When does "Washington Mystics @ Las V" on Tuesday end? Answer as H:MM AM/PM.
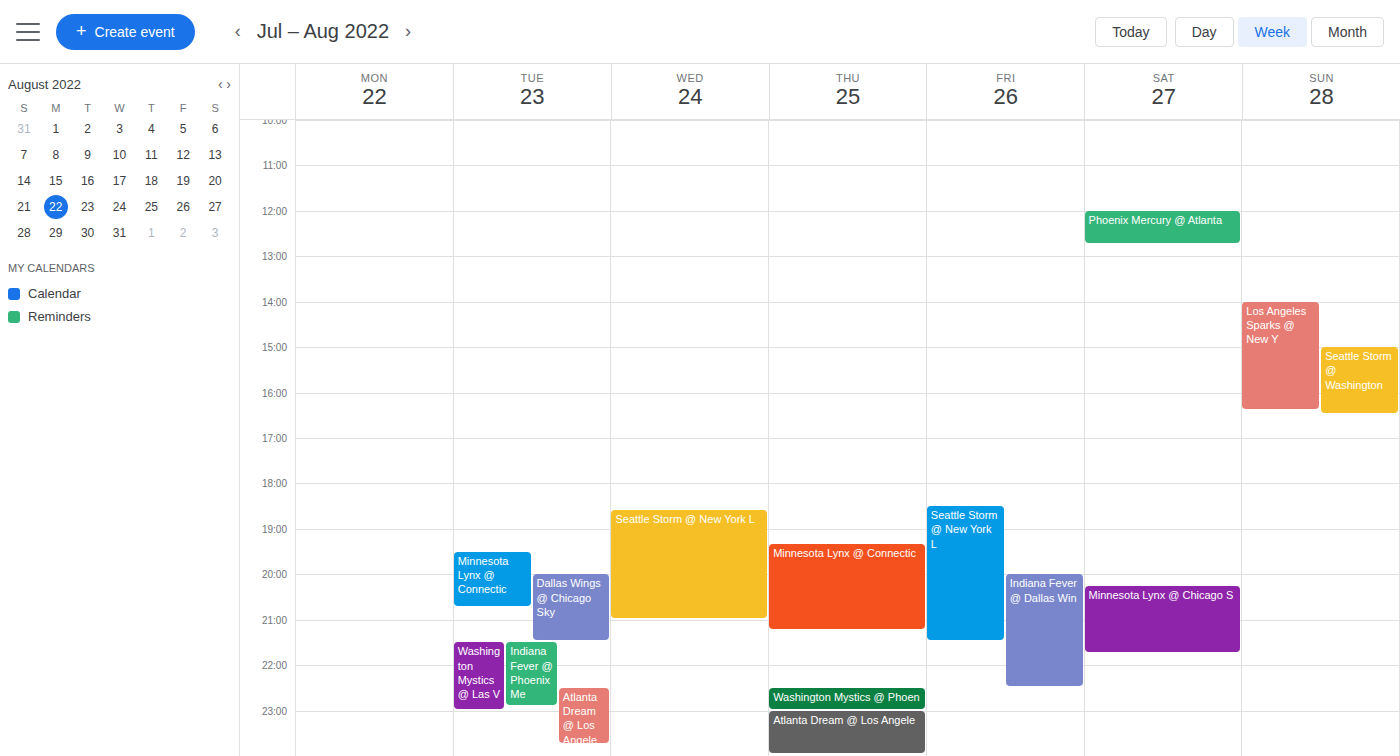
11:00 PM